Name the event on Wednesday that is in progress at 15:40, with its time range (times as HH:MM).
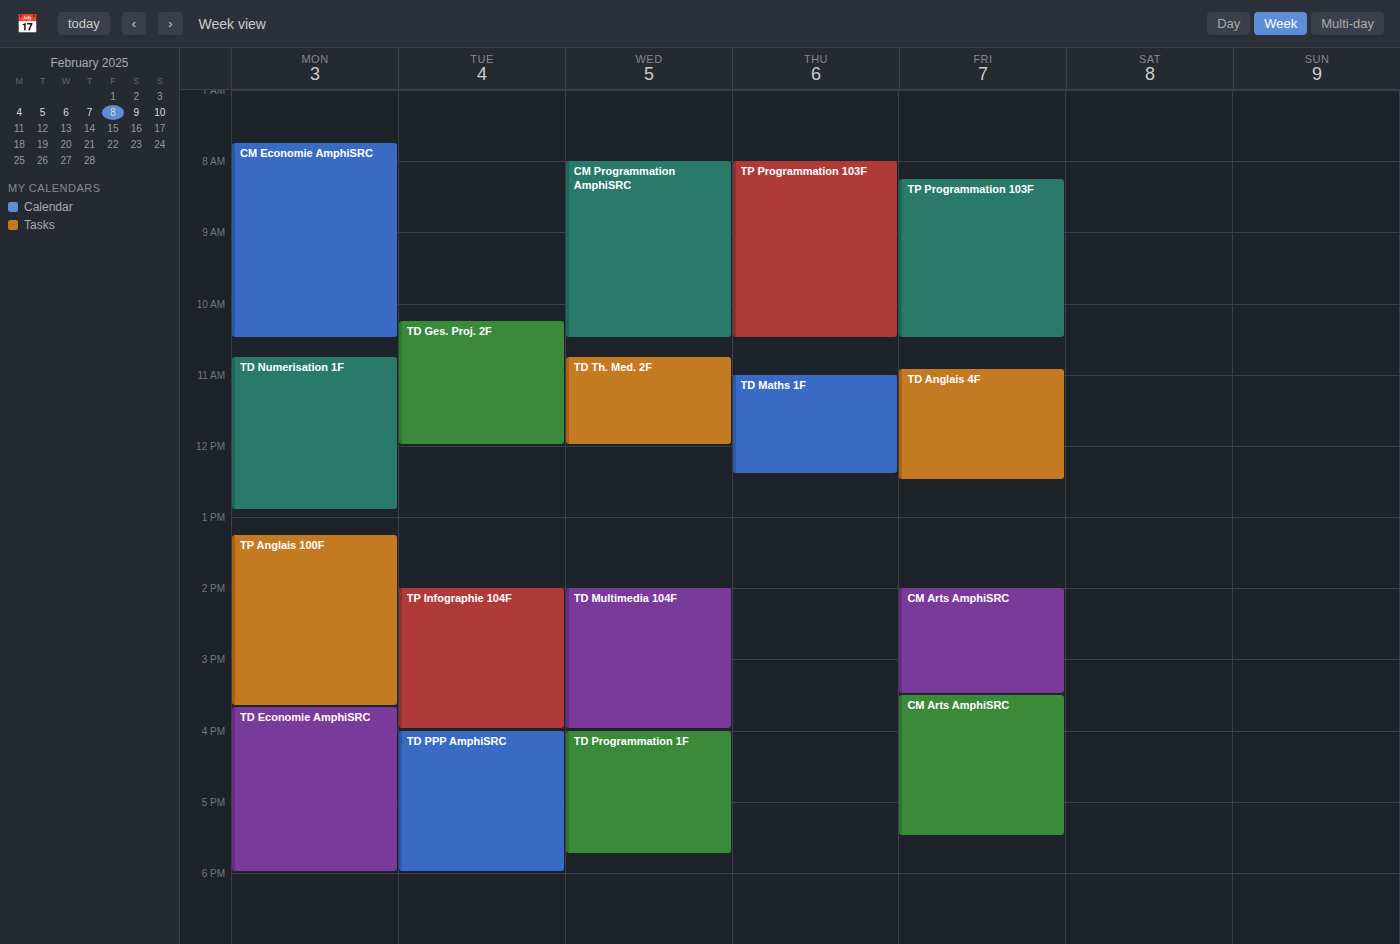
"TD Multimedia 104F", 14:00 to 16:00